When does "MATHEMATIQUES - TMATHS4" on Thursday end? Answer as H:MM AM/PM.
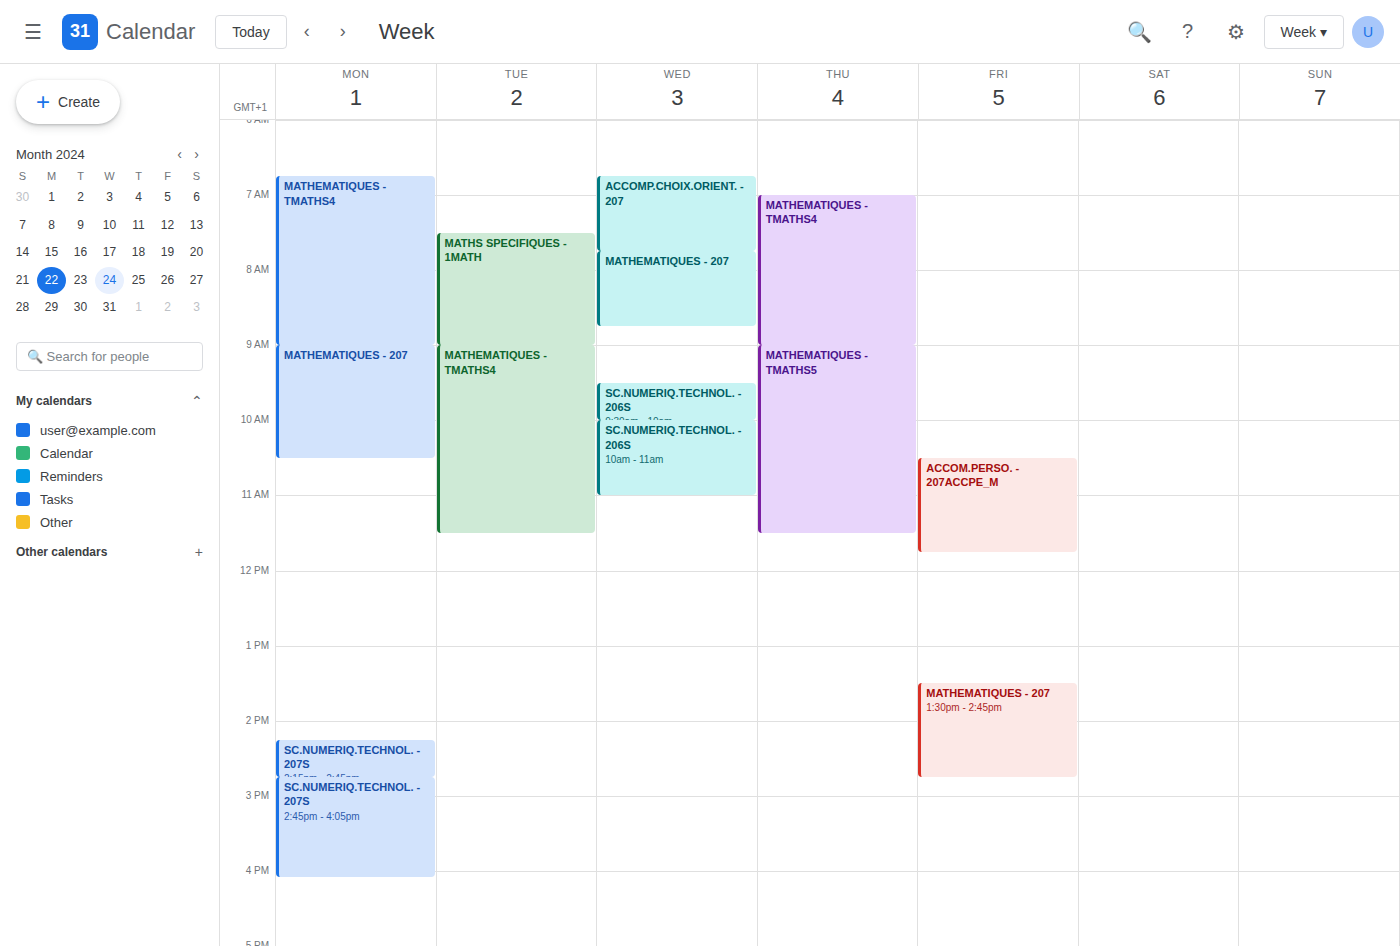
9:00 AM